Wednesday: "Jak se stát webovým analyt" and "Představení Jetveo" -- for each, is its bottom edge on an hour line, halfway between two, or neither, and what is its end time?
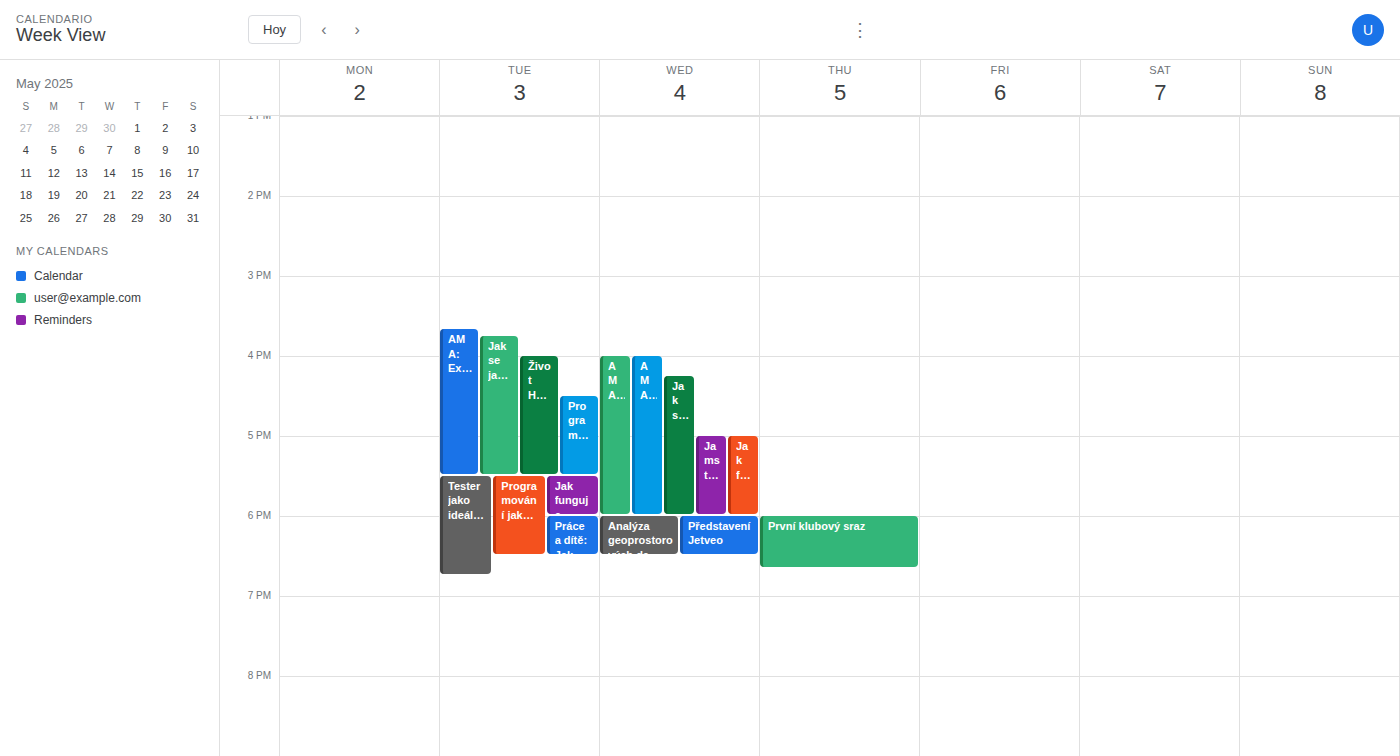
"Jak se stát webovým analyt": 6:00 PM, exactly on the 6 PM line. "Představení Jetveo": 6:30 PM, halfway between the 6 PM and 7 PM lines.